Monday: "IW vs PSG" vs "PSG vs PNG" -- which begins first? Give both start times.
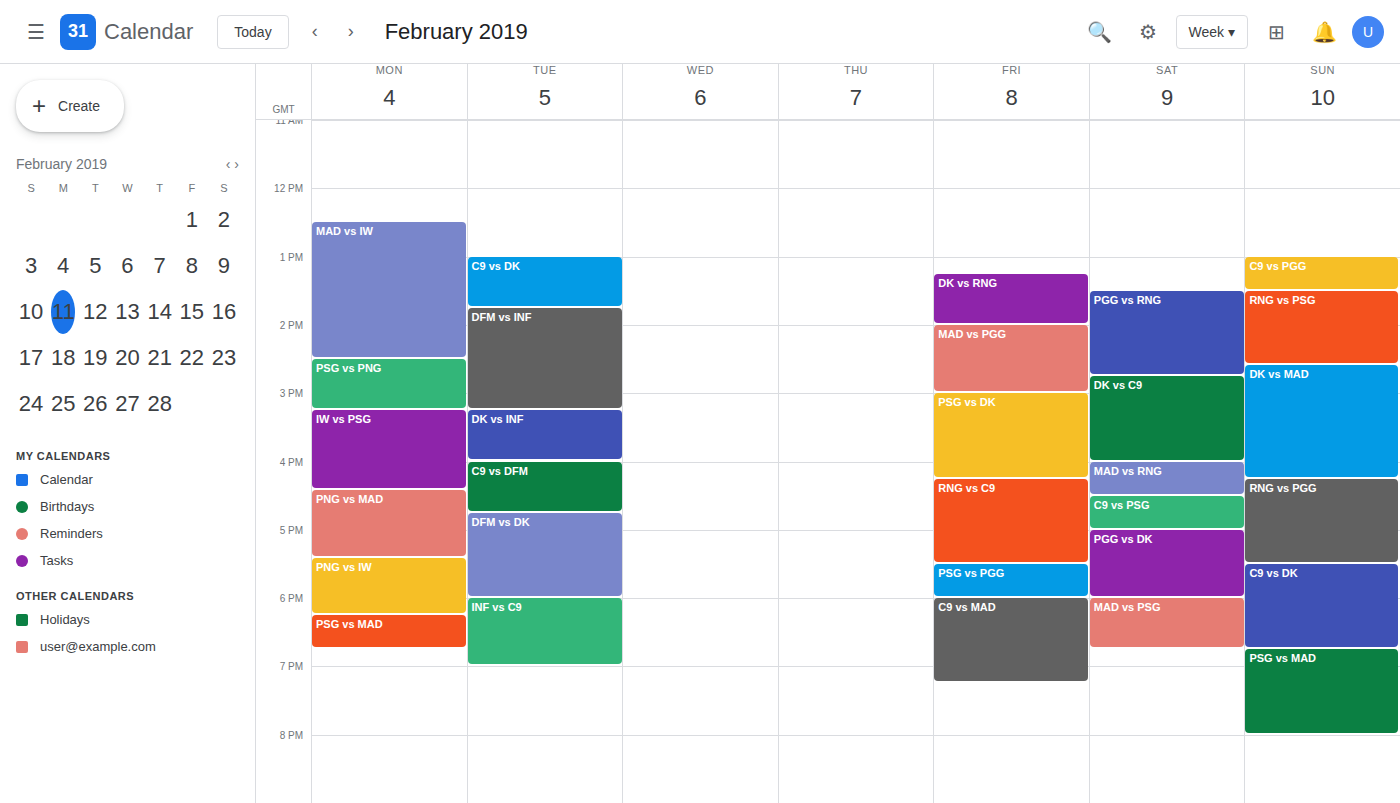
"PSG vs PNG" 2:30 PM; "IW vs PSG" 3:15 PM.